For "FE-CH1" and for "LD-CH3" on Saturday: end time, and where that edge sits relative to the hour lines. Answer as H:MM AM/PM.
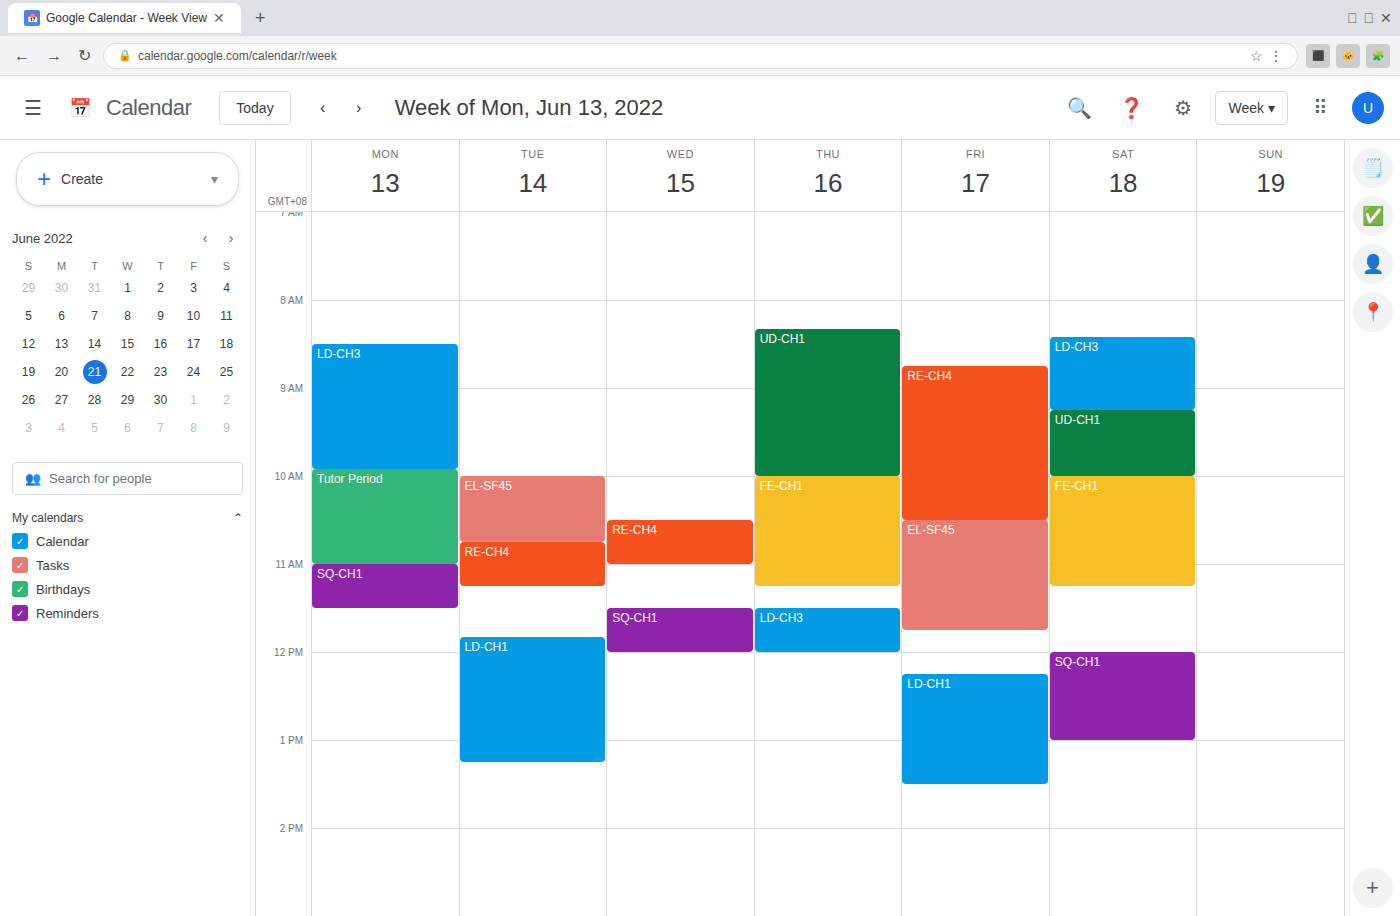
"FE-CH1": 11:15 AM, neither: a quarter of the way from the 11 AM line to the 12 PM line. "LD-CH3": 9:15 AM, neither: a quarter of the way from the 9 AM line to the 10 AM line.